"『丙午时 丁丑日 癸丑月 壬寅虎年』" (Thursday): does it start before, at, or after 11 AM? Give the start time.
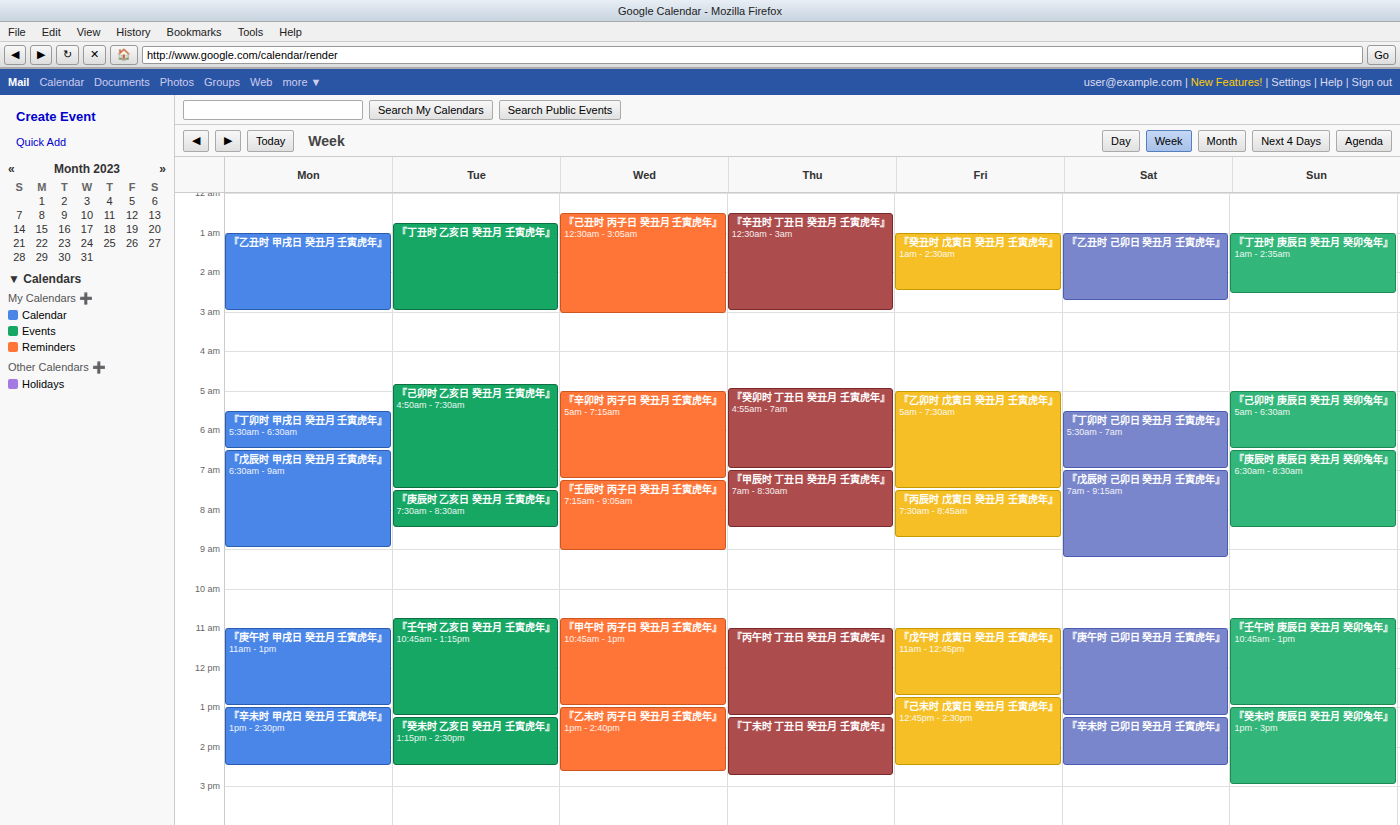
11:00 AM -- exactly at 11 AM, on the 11 AM line.